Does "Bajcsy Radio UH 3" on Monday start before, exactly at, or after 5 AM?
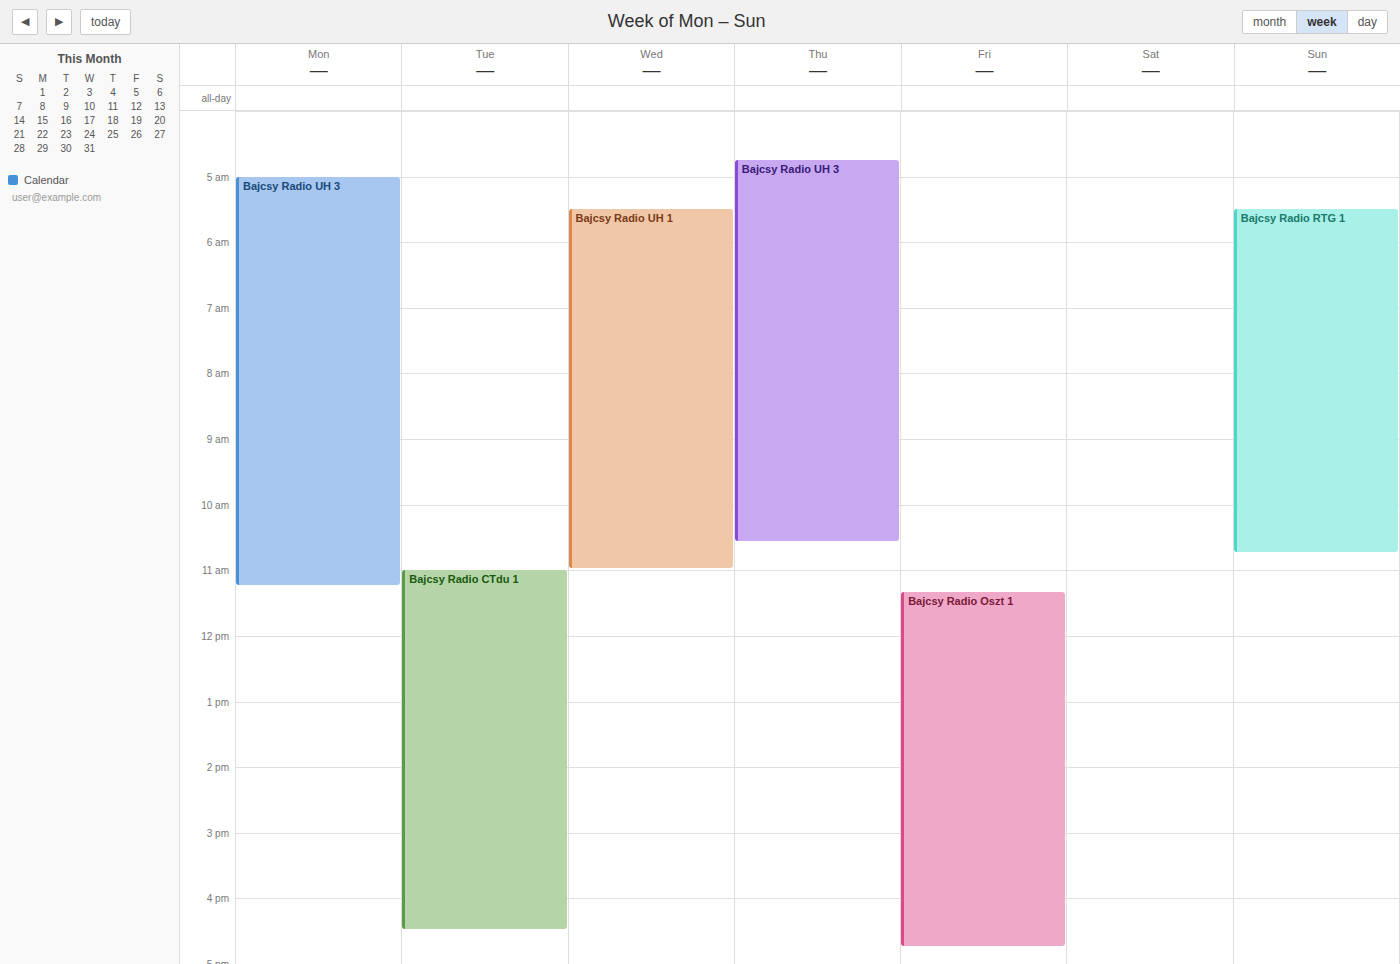
5:00 AM -- exactly at 5 AM, on the 5 AM line.